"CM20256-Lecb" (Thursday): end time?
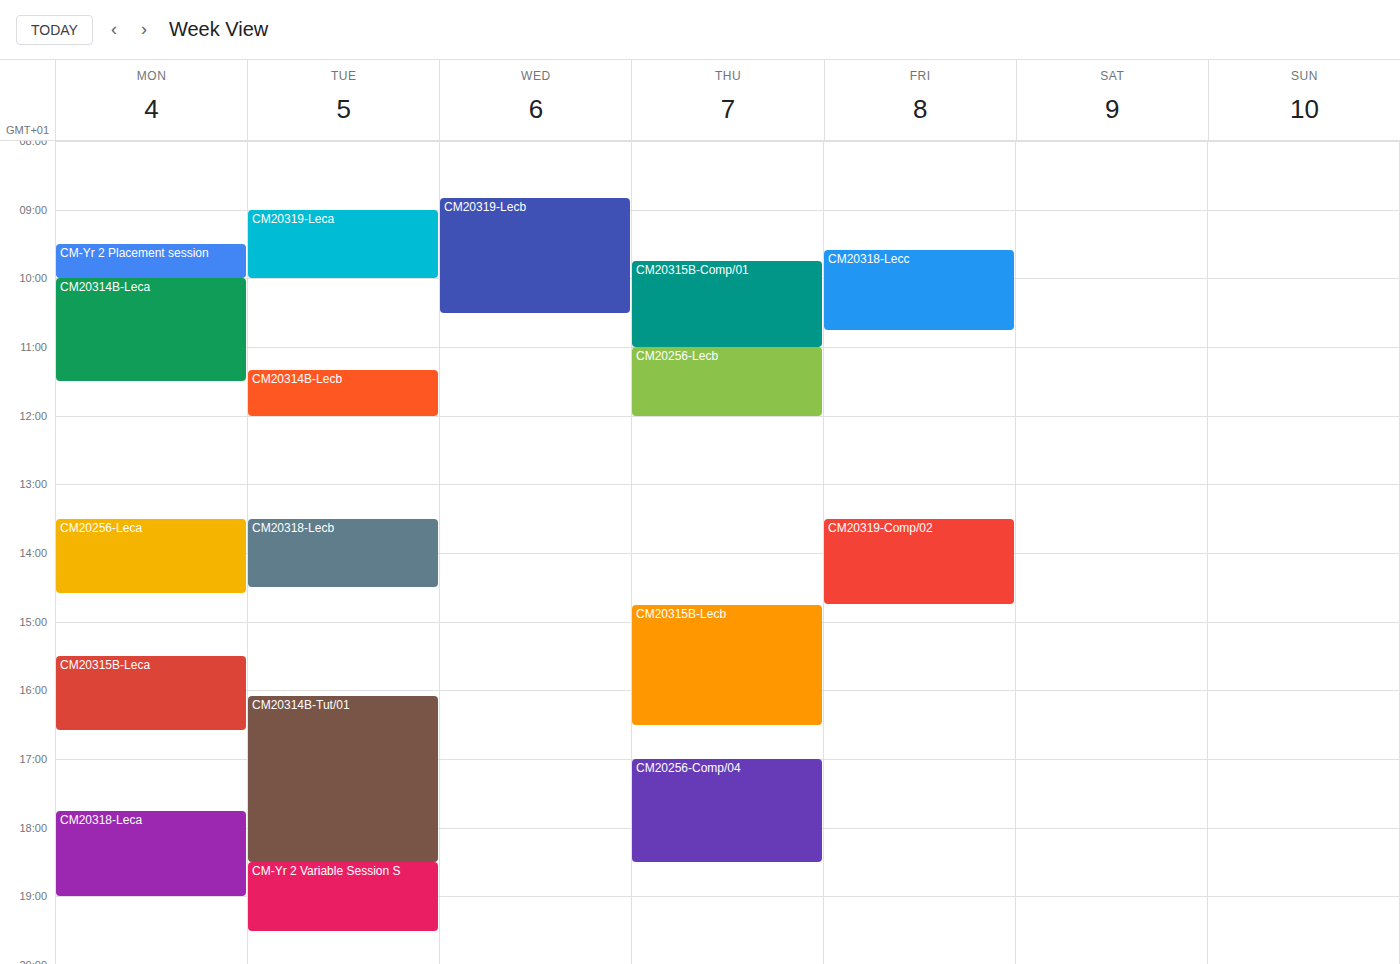
12:00 PM